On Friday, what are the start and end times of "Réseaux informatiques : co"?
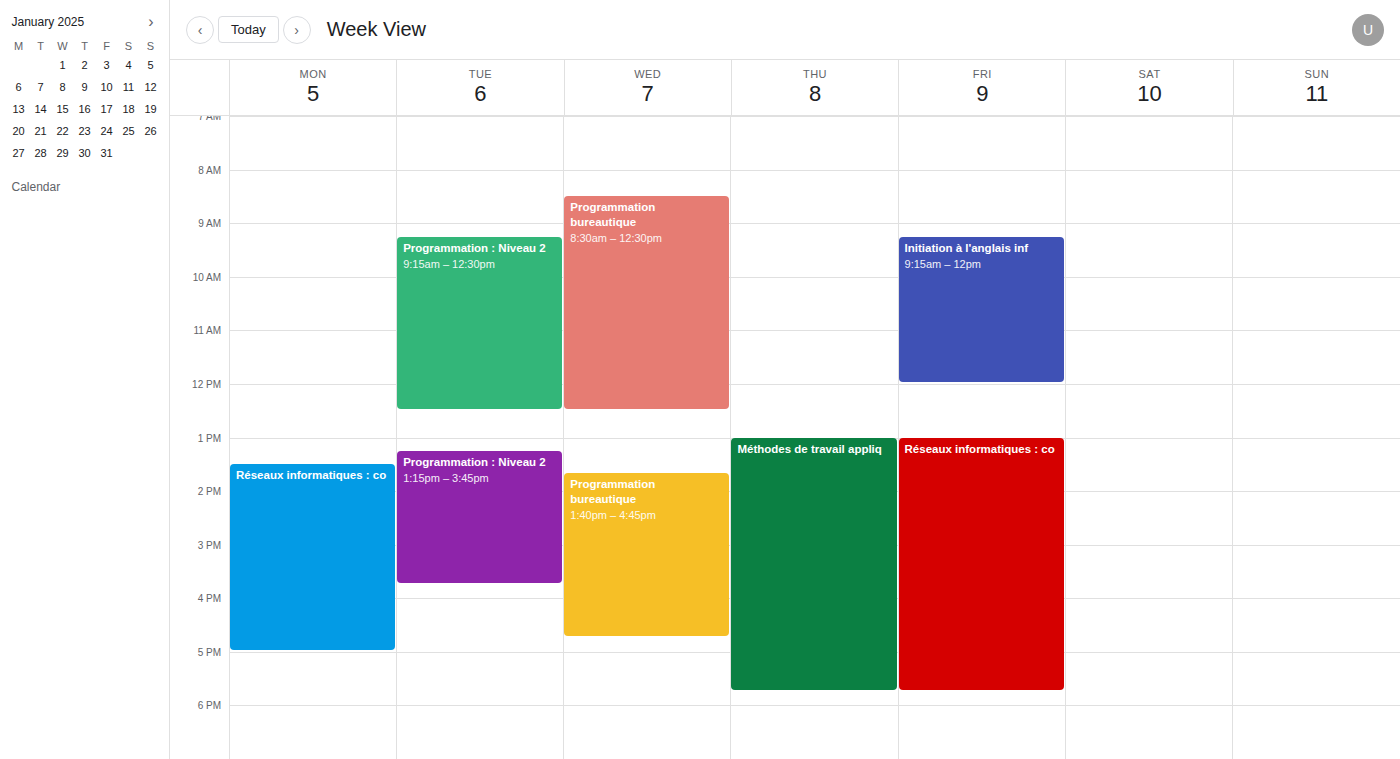
1:00 PM to 5:45 PM